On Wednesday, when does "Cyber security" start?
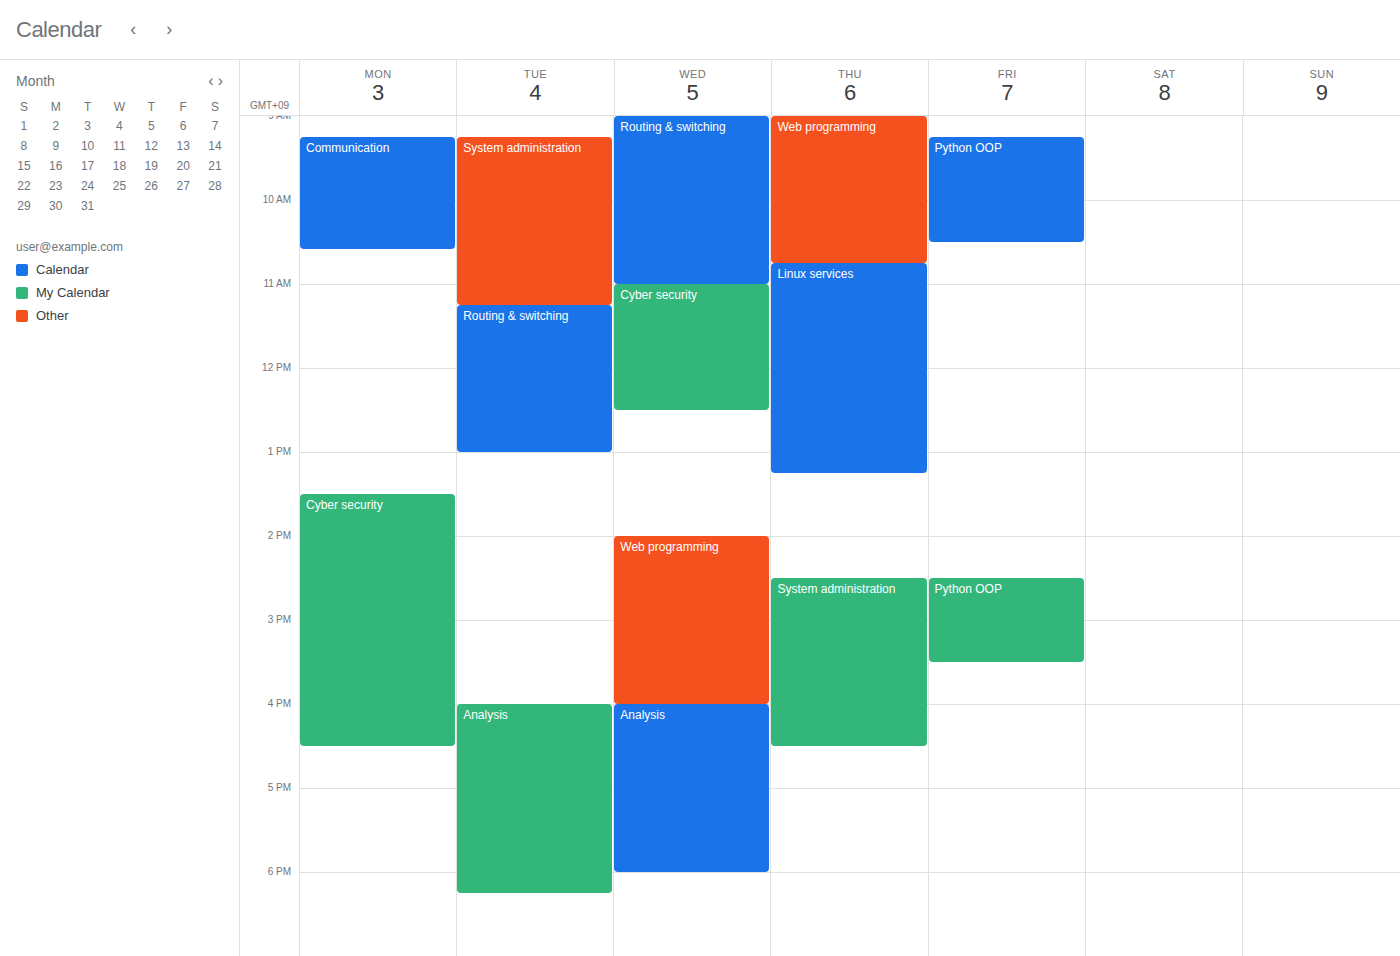
11:00 AM